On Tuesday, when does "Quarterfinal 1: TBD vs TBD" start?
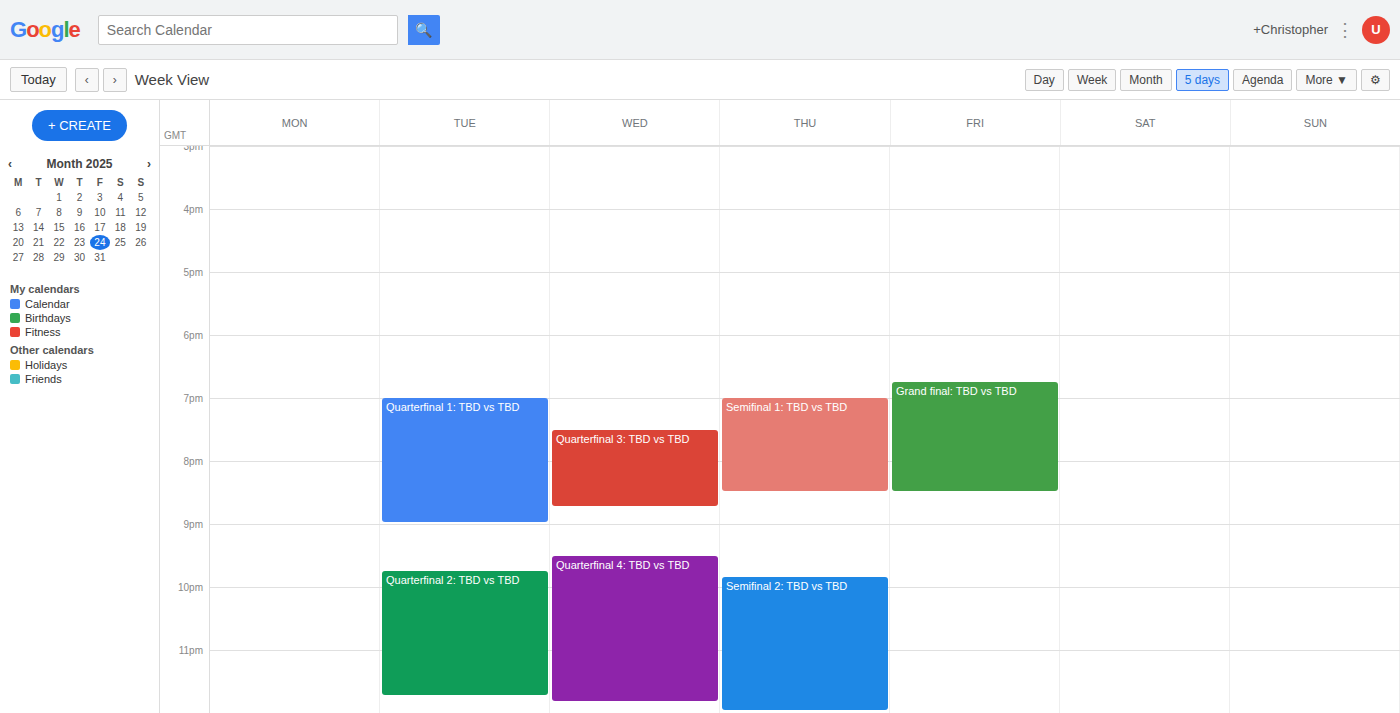
19:00